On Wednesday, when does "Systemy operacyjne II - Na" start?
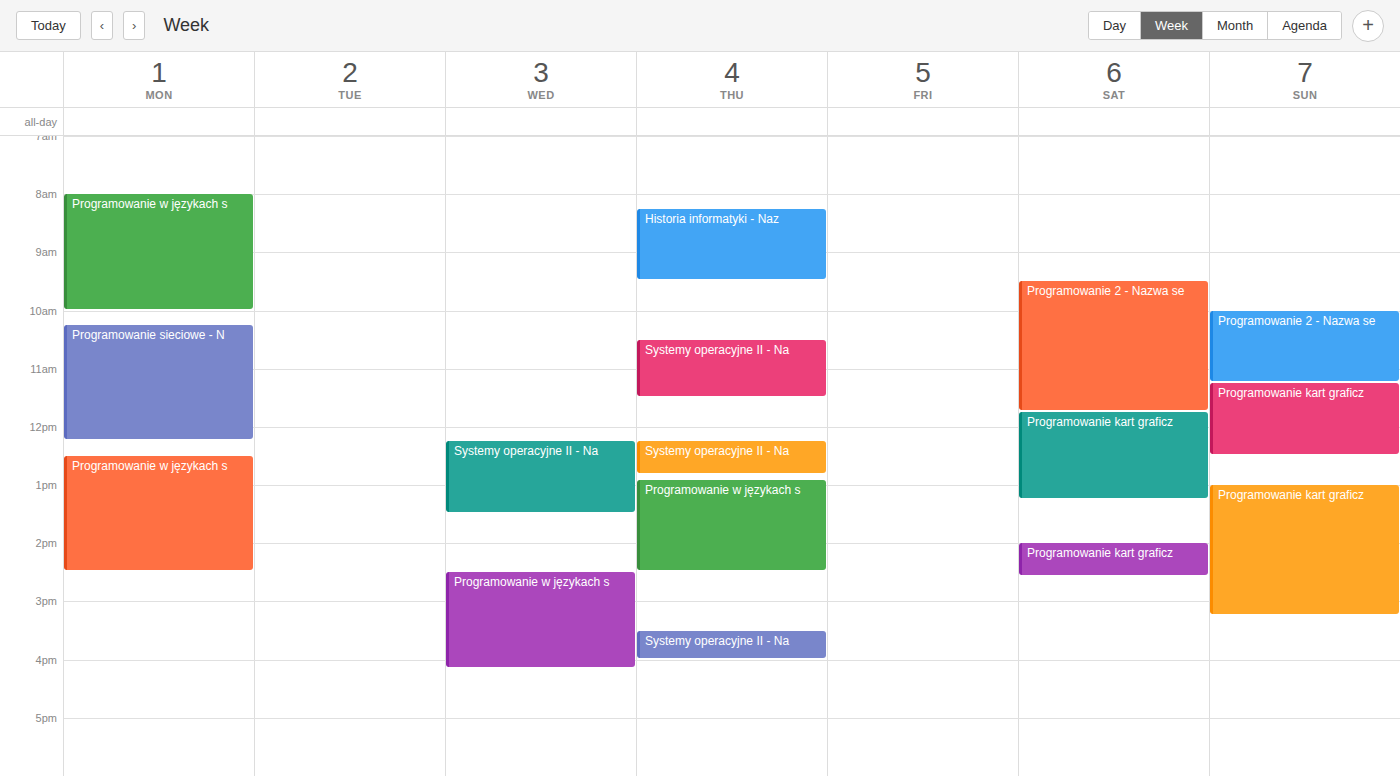
12:15 PM